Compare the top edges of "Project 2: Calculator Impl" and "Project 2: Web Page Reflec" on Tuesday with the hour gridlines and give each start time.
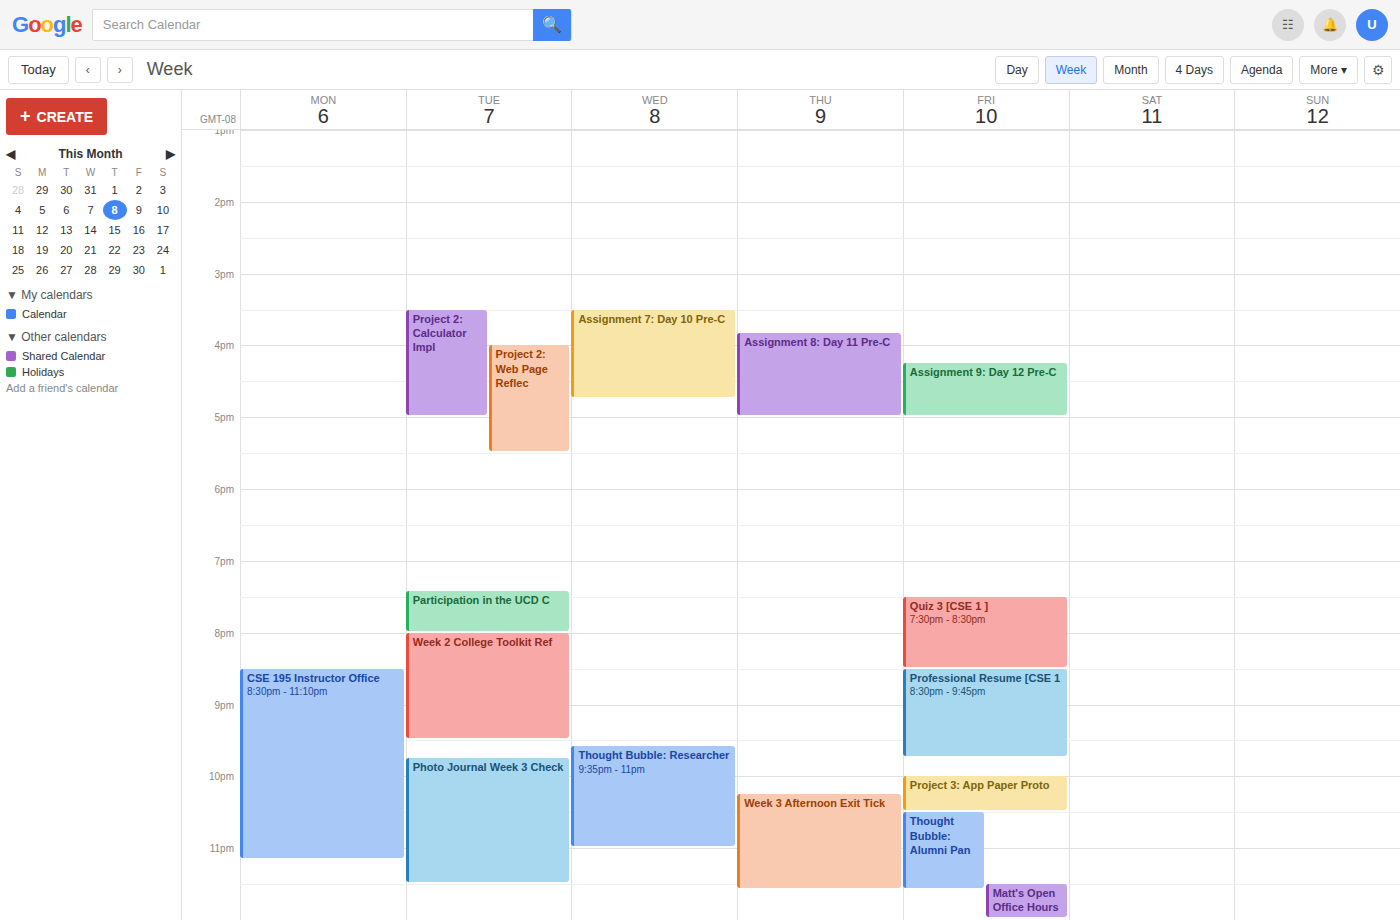
"Project 2: Calculator Impl": 3:30 PM, halfway between the 3 PM and 4 PM lines. "Project 2: Web Page Reflec": 4:00 PM, exactly on the 4 PM line.